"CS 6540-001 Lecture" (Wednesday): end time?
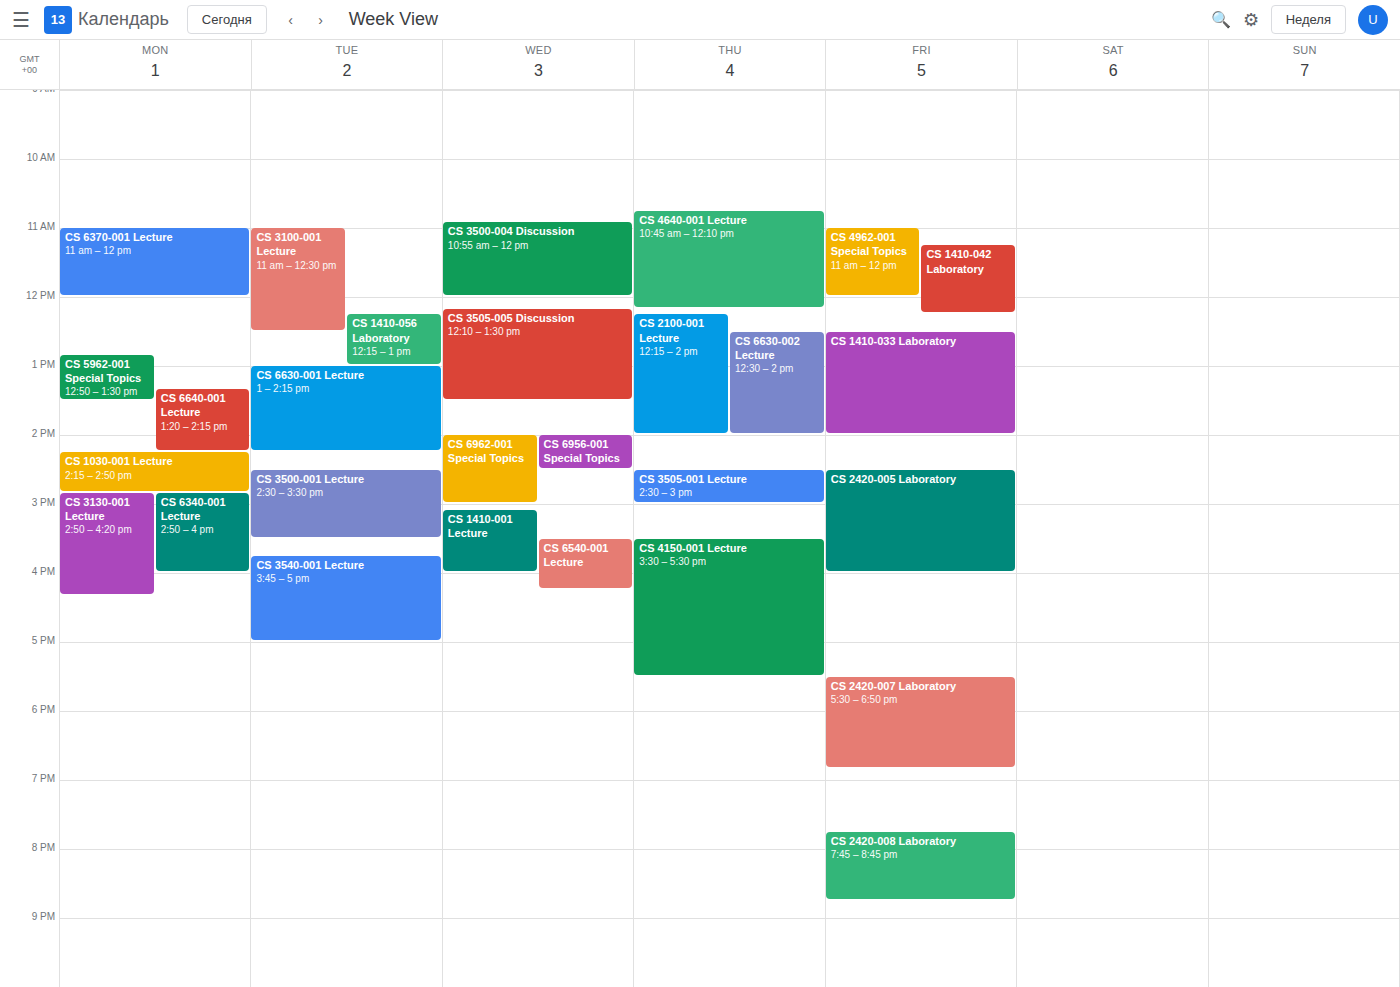
4:15 PM